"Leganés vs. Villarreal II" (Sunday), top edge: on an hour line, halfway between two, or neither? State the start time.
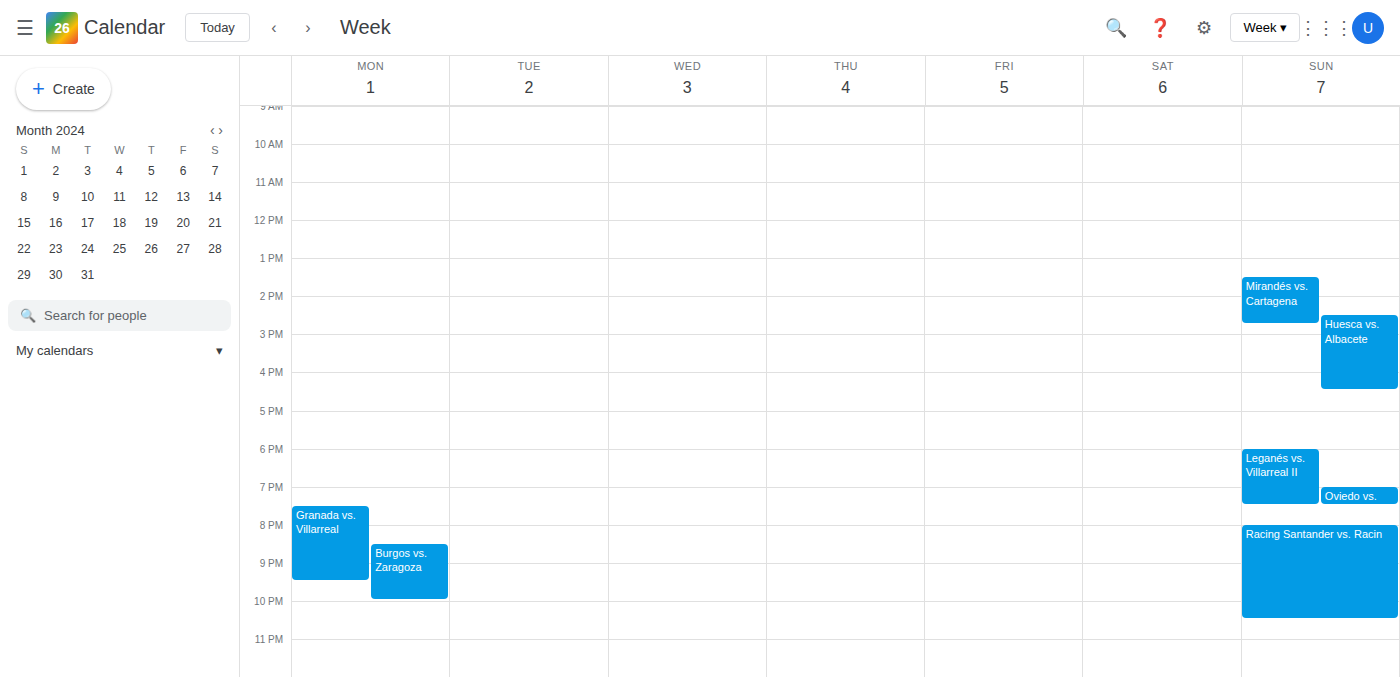
6:00 PM -- exactly on the 6 PM line.